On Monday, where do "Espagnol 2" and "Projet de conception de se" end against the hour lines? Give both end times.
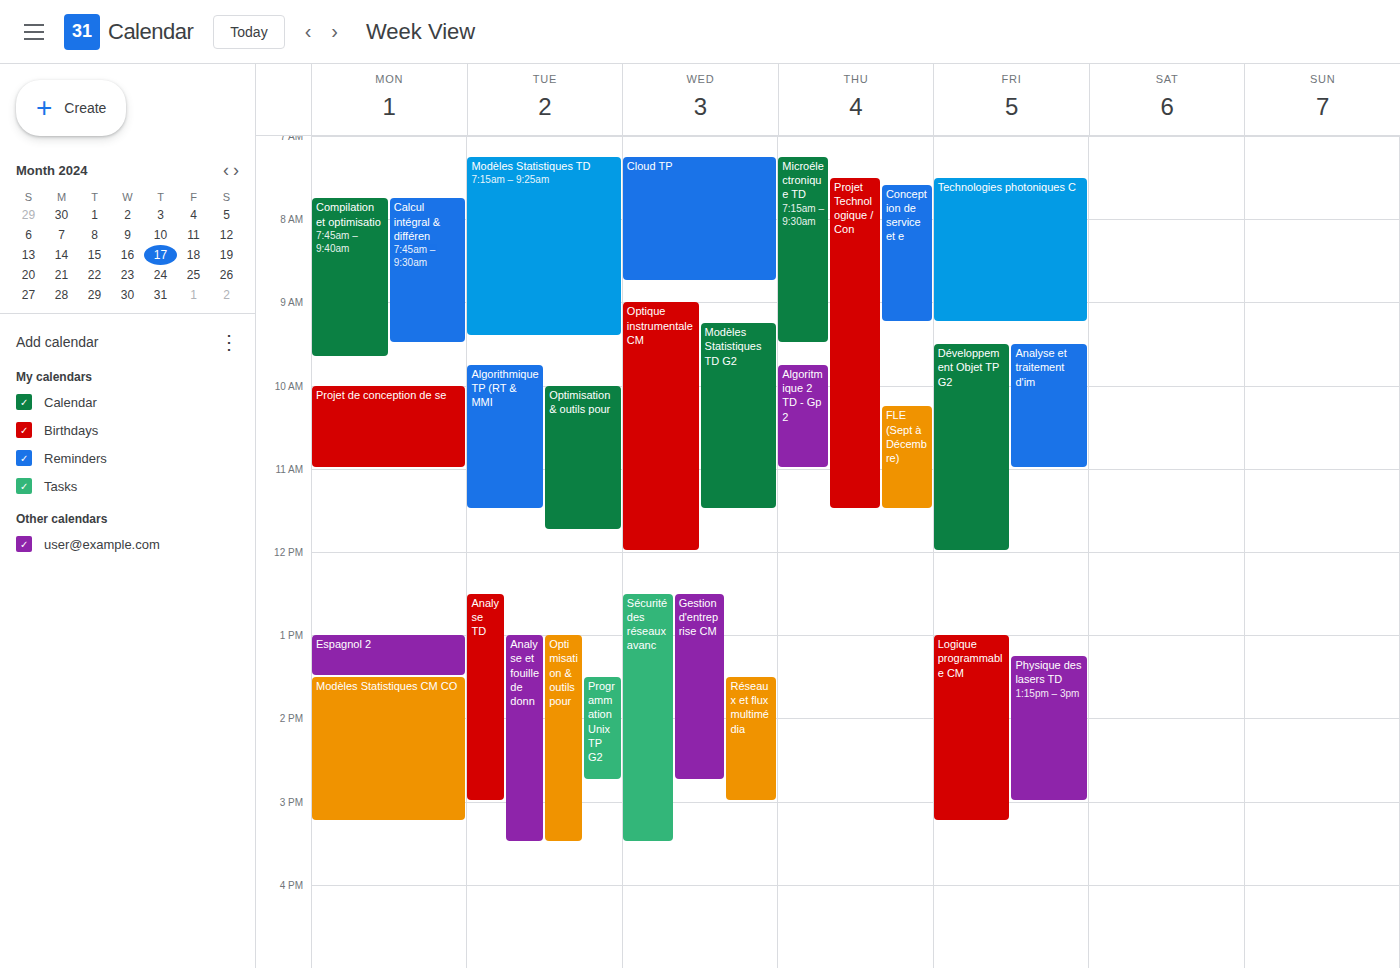
"Espagnol 2": 1:30 PM, halfway between the 1 PM and 2 PM lines. "Projet de conception de se": 11:00 AM, exactly on the 11 AM line.